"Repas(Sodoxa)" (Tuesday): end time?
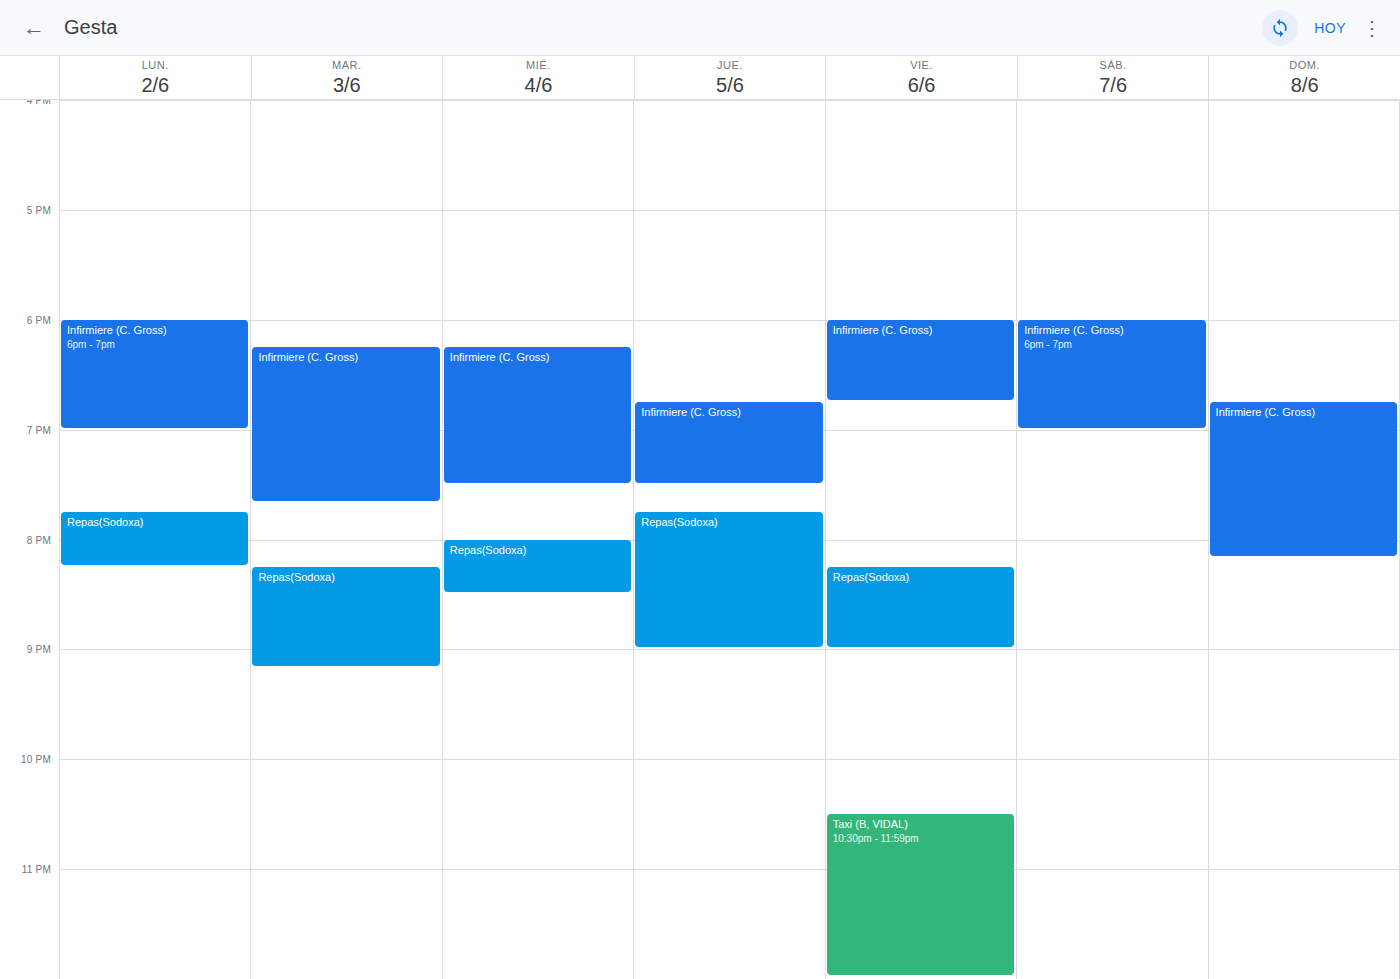
9:10 PM